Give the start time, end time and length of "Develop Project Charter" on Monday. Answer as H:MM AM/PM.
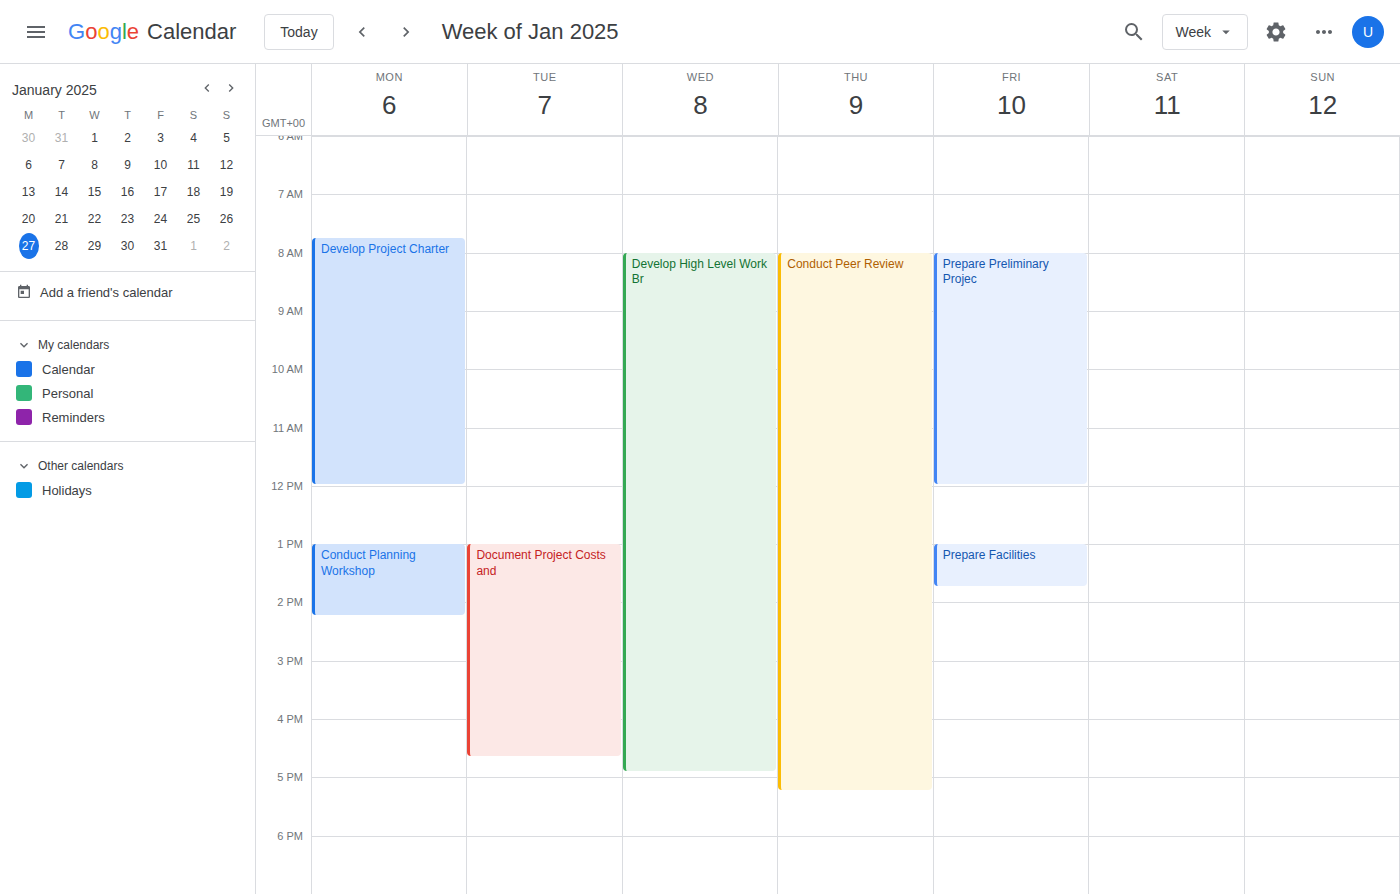
7:45 AM to 12:00 PM, 4 hours 15 minutes